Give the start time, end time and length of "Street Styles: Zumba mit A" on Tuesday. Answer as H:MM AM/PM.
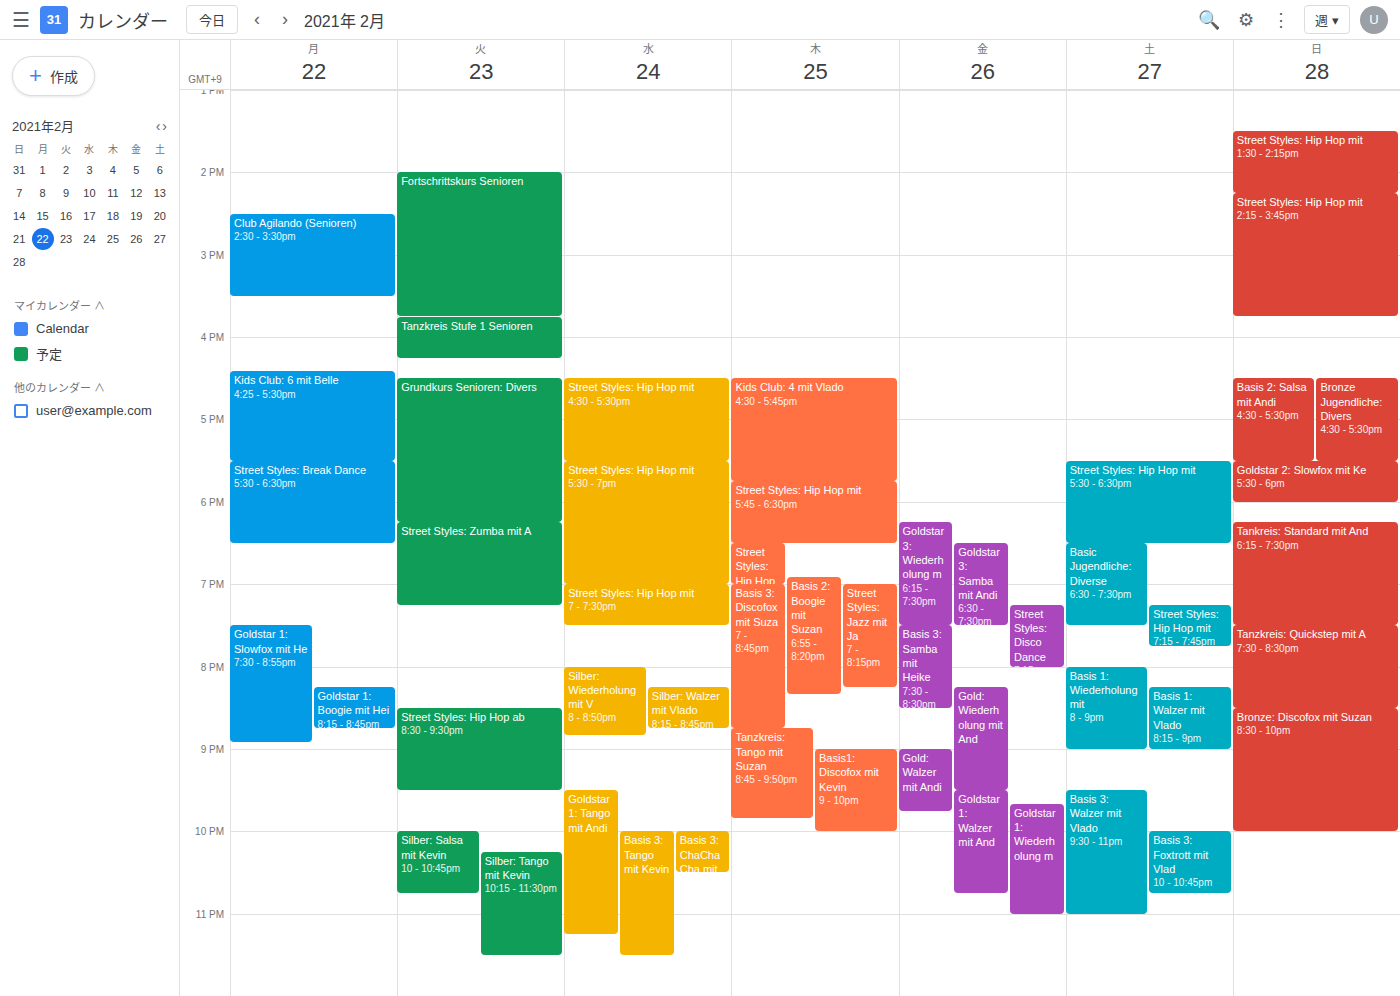
6:15 PM to 7:15 PM, 1 hour